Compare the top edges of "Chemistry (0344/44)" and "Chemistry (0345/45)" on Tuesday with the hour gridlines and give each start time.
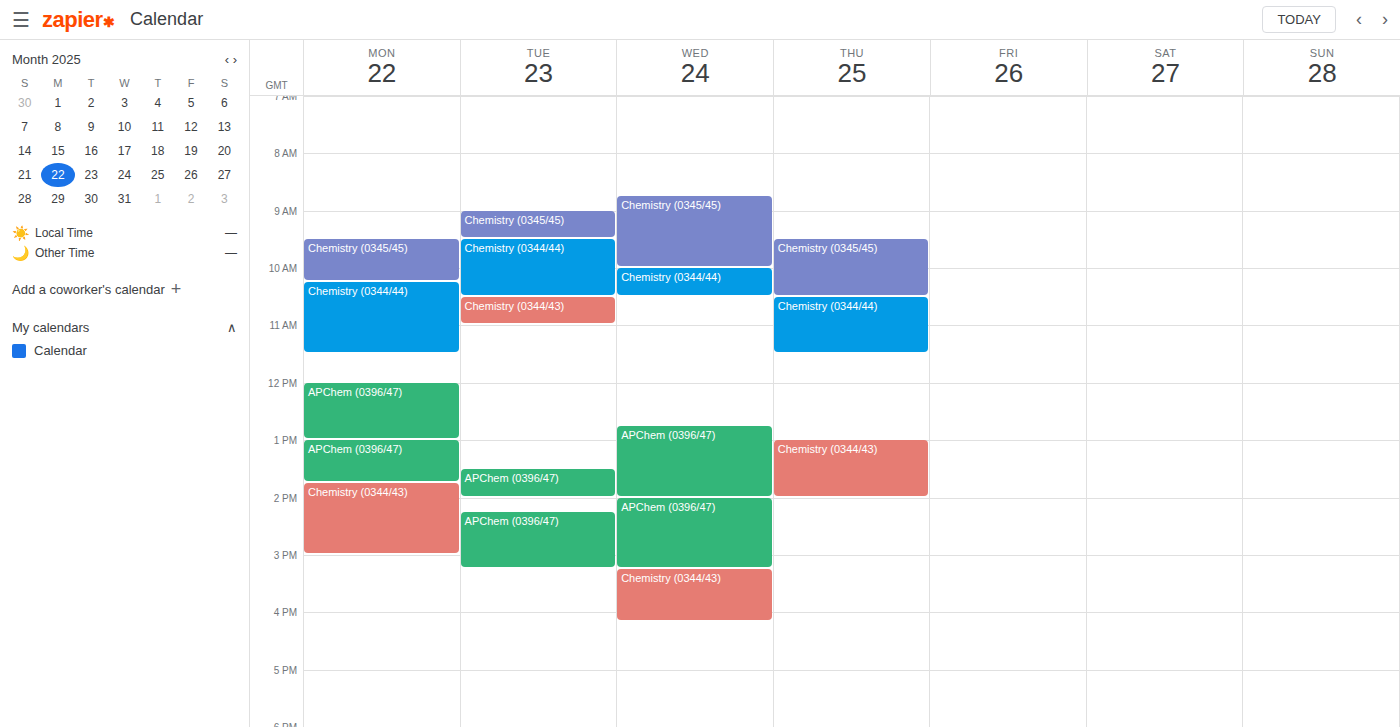
"Chemistry (0344/44)": 09:30, halfway between the 09:00 and 10:00 lines. "Chemistry (0345/45)": 09:00, exactly on the 09:00 line.